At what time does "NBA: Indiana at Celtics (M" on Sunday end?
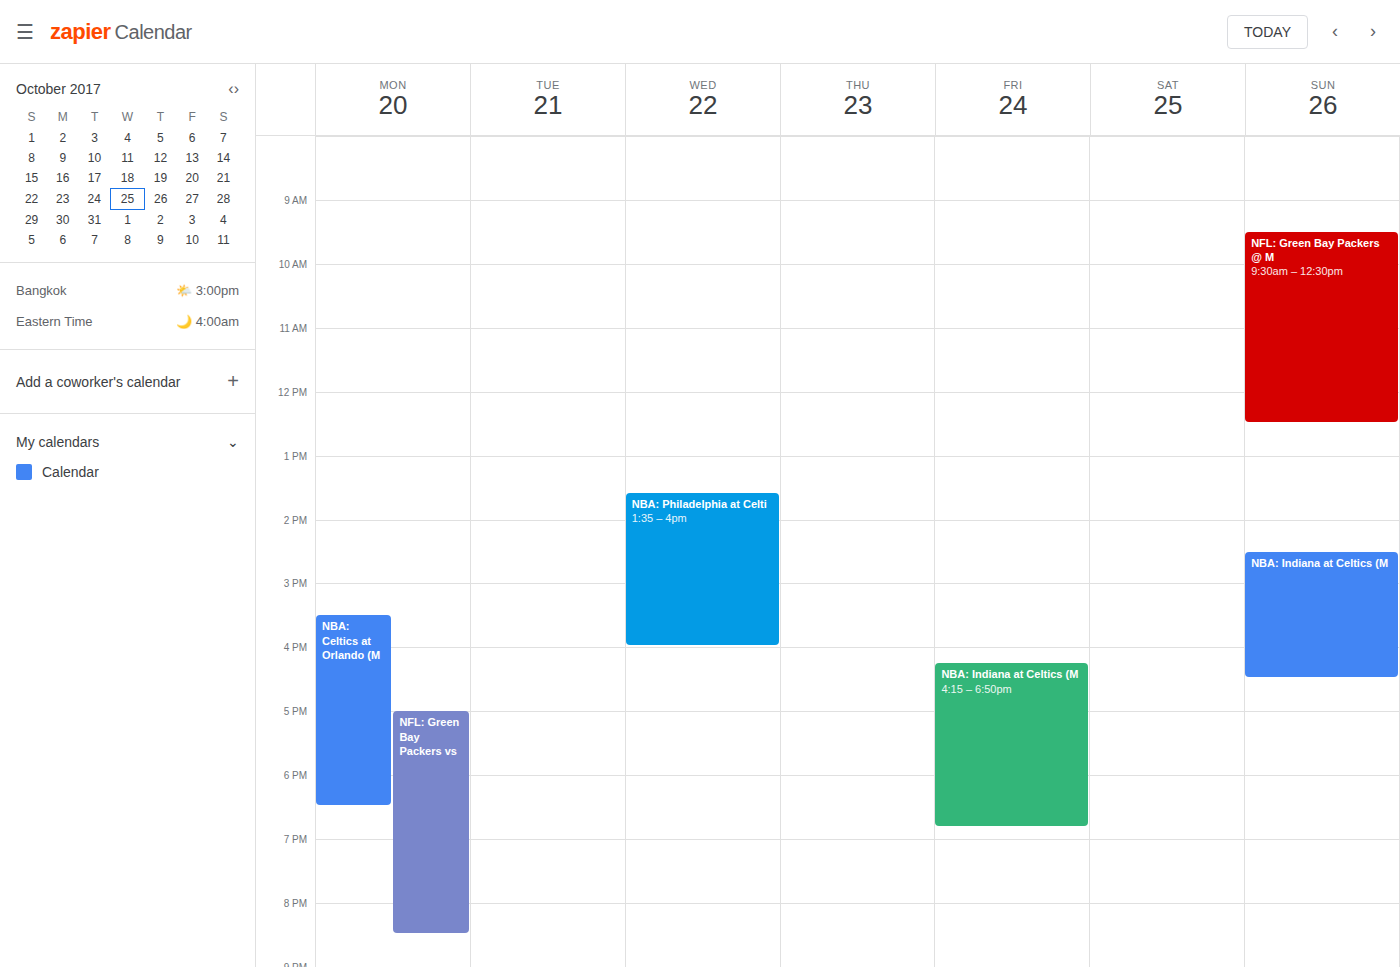
16:30